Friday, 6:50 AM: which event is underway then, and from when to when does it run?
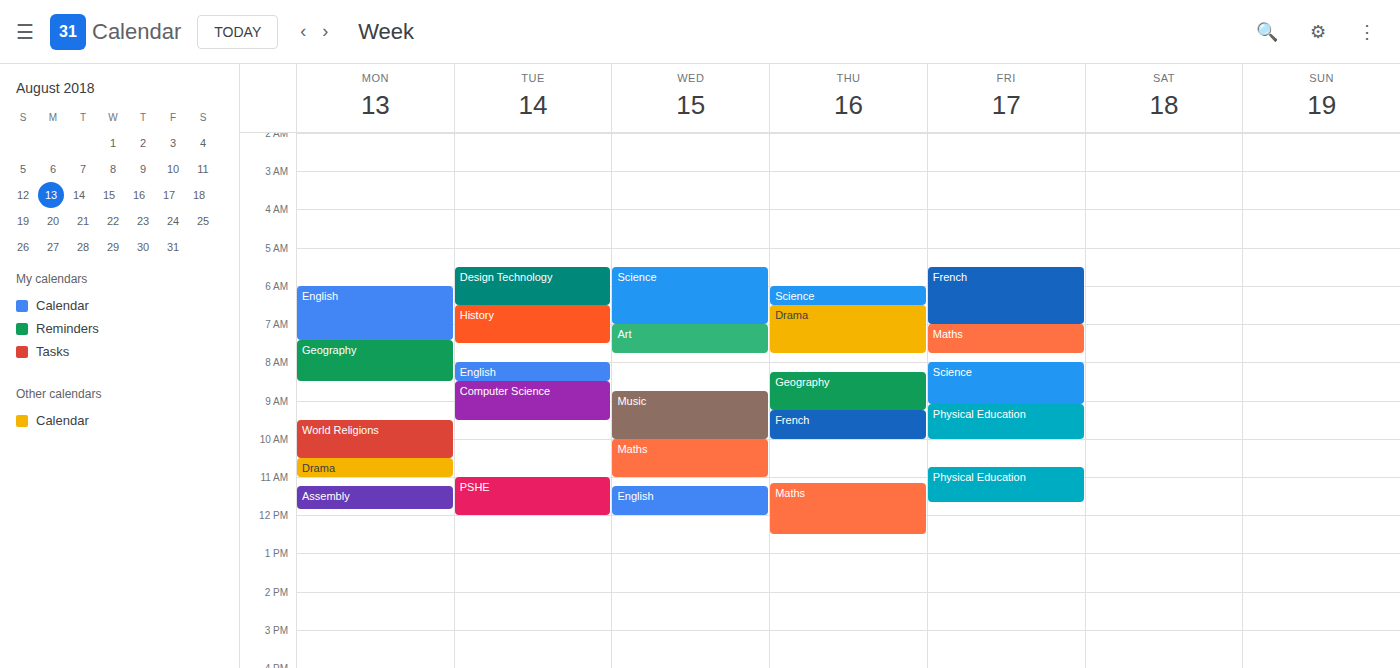
"French", 5:30 AM to 7:00 AM